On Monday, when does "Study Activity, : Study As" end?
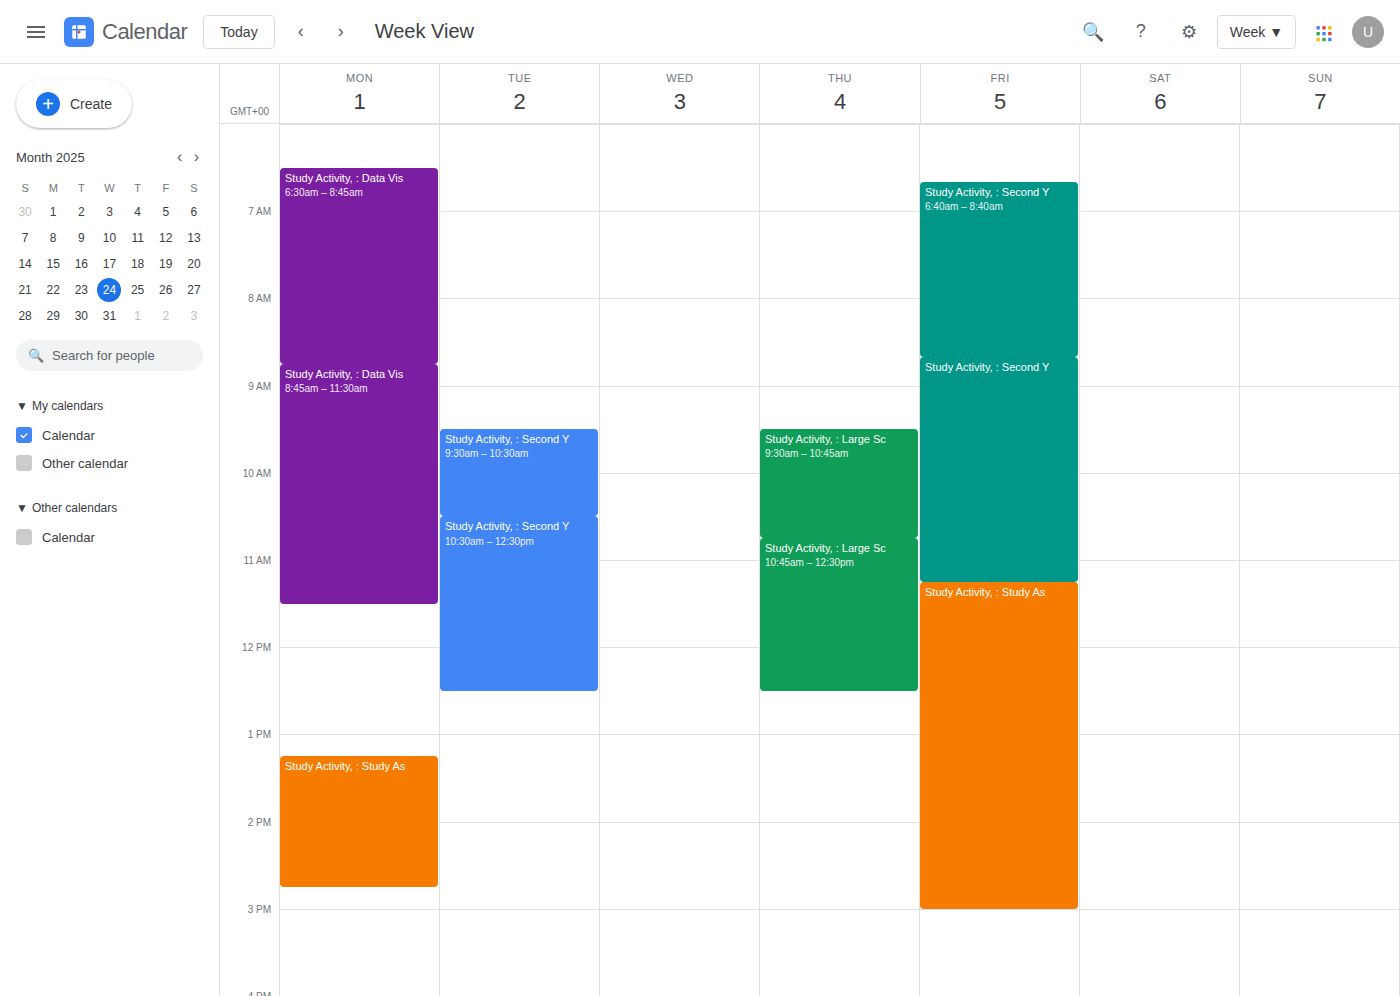
2:45 PM